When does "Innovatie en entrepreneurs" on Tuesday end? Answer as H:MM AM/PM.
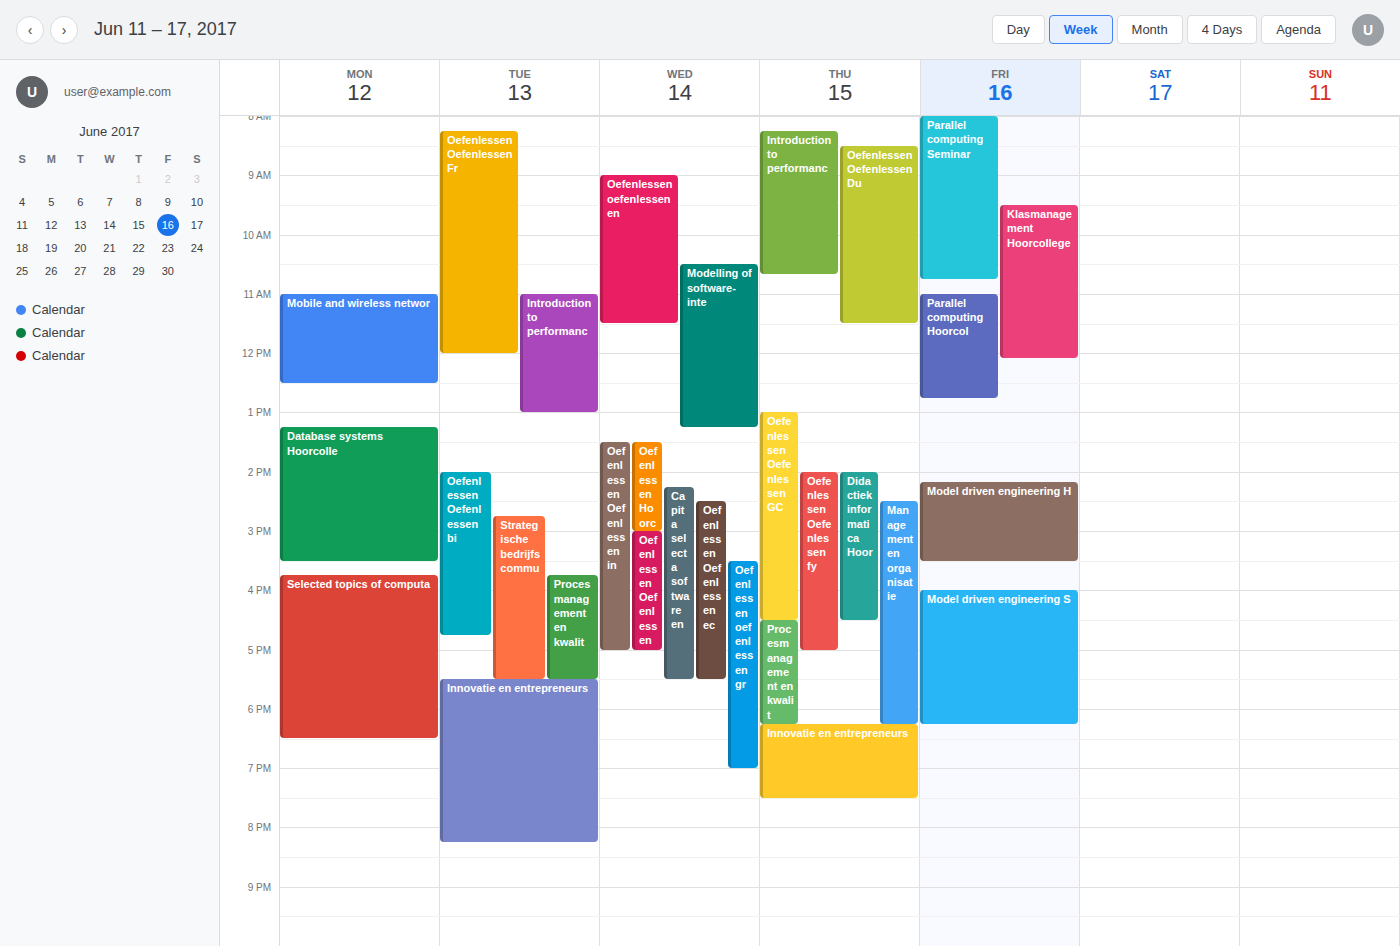
8:15 PM